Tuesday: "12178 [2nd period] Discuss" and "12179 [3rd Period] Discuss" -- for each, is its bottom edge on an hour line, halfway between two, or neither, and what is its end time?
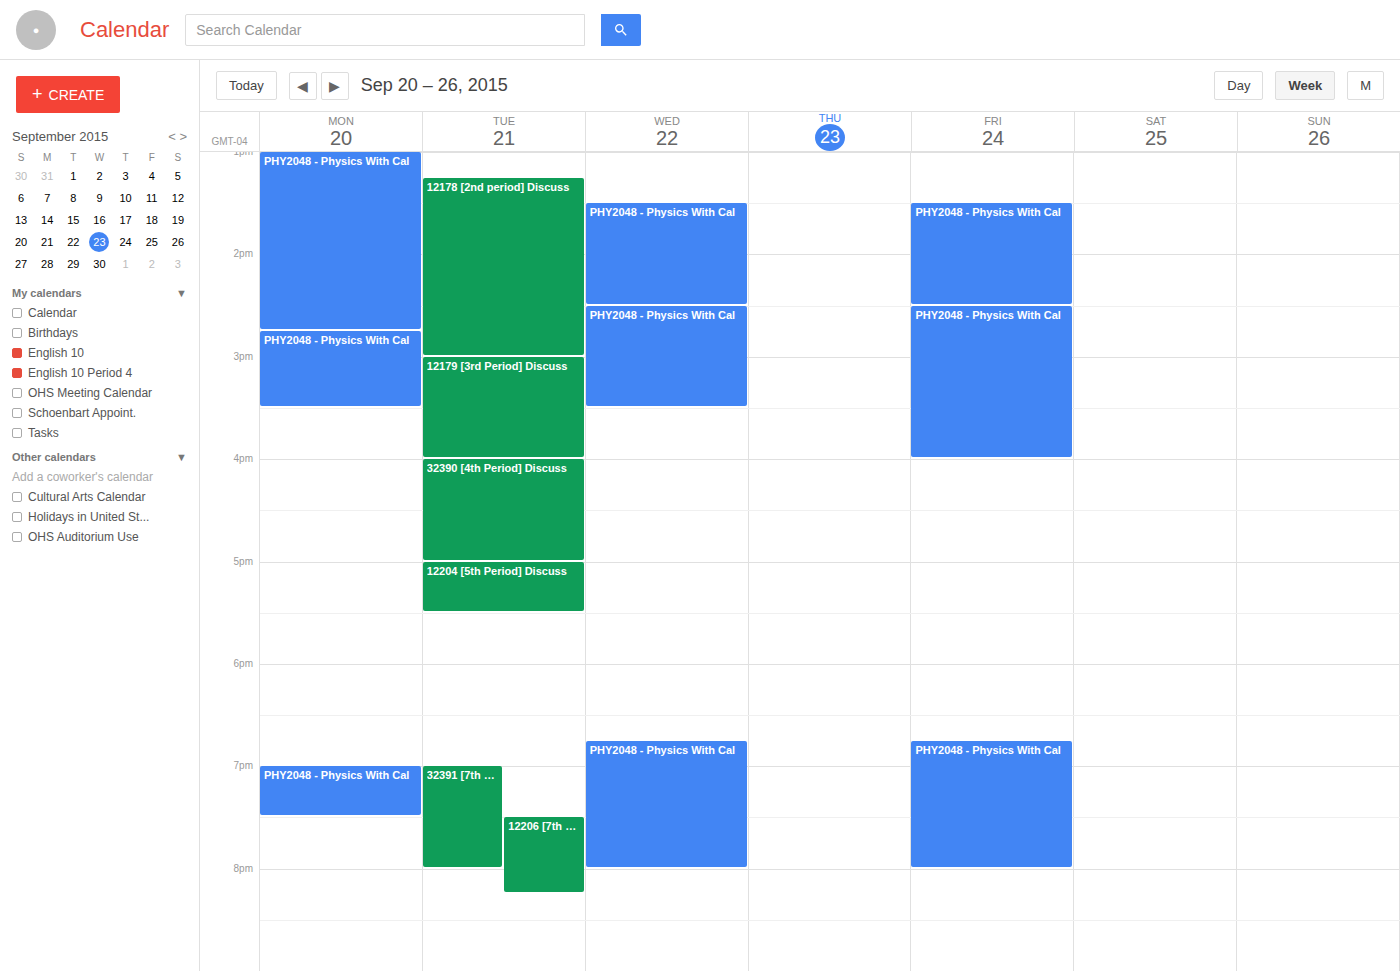
"12178 [2nd period] Discuss": 3:00 PM, exactly on the 3 PM line. "12179 [3rd Period] Discuss": 4:00 PM, exactly on the 4 PM line.